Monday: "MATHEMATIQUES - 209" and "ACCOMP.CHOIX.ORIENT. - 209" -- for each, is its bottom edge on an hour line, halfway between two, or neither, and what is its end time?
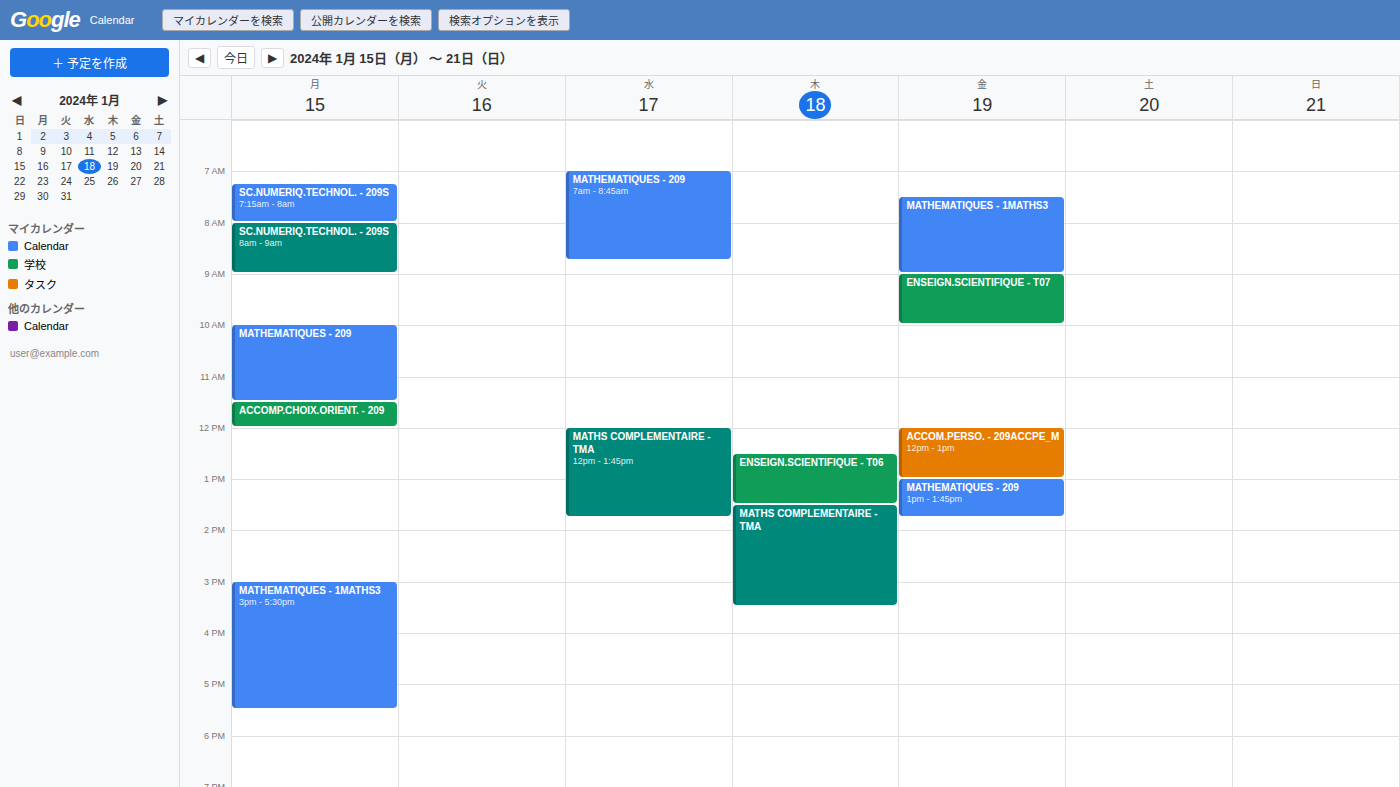
"MATHEMATIQUES - 209": 11:30 AM, halfway between the 11 AM and 12 PM lines. "ACCOMP.CHOIX.ORIENT. - 209": 12:00 PM, exactly on the 12 PM line.